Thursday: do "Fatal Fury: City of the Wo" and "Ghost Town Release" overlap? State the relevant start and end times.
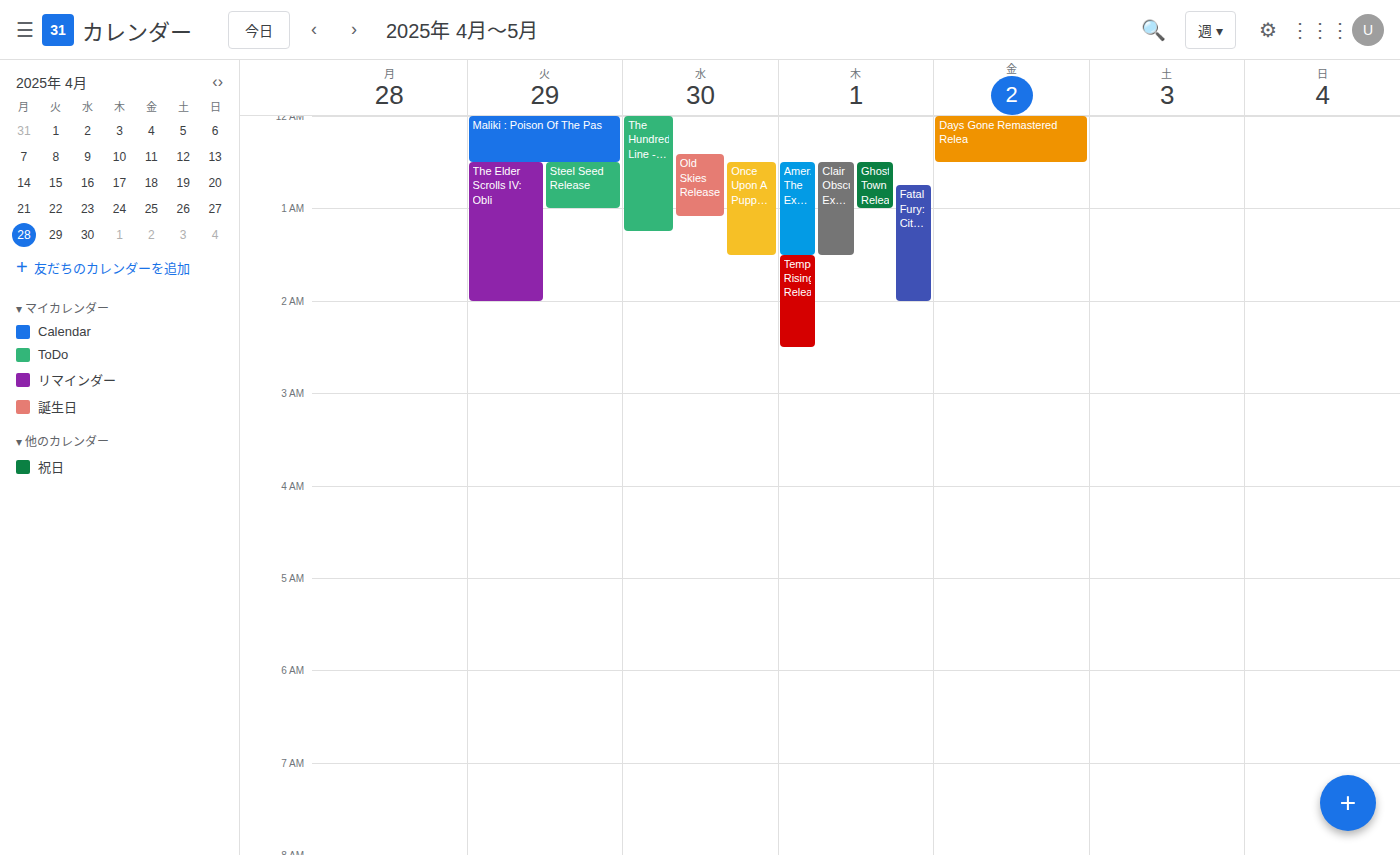
"Fatal Fury: City of the Wo" starts at 12:45 AM, before "Ghost Town Release" ends at 1:00 AM -- they overlap.